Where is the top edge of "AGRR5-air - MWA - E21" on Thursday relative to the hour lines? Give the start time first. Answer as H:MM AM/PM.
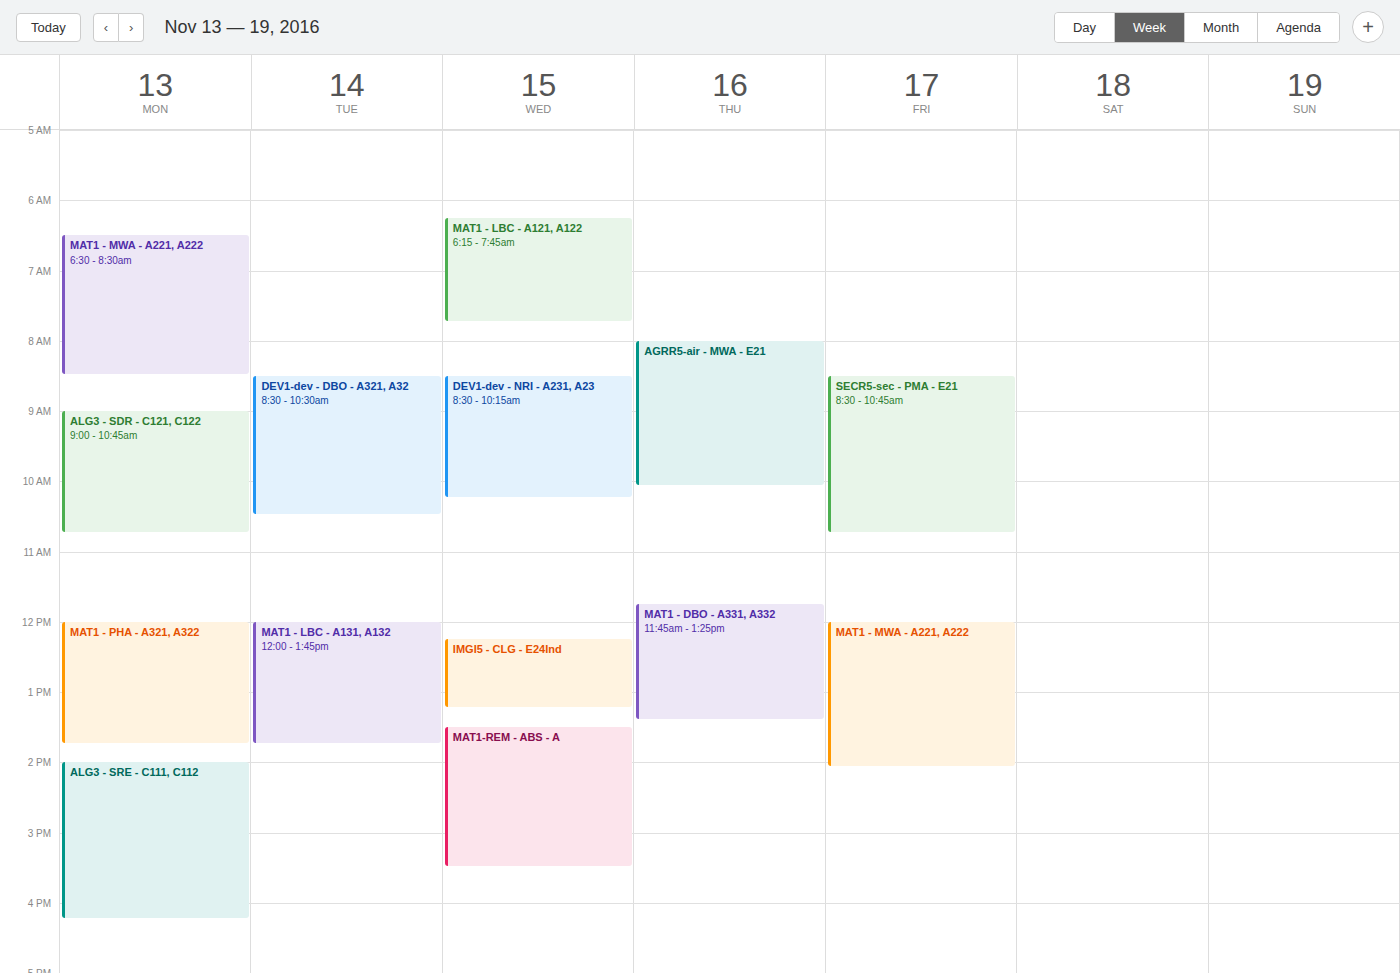
8:00 AM -- exactly on the 8 AM line.